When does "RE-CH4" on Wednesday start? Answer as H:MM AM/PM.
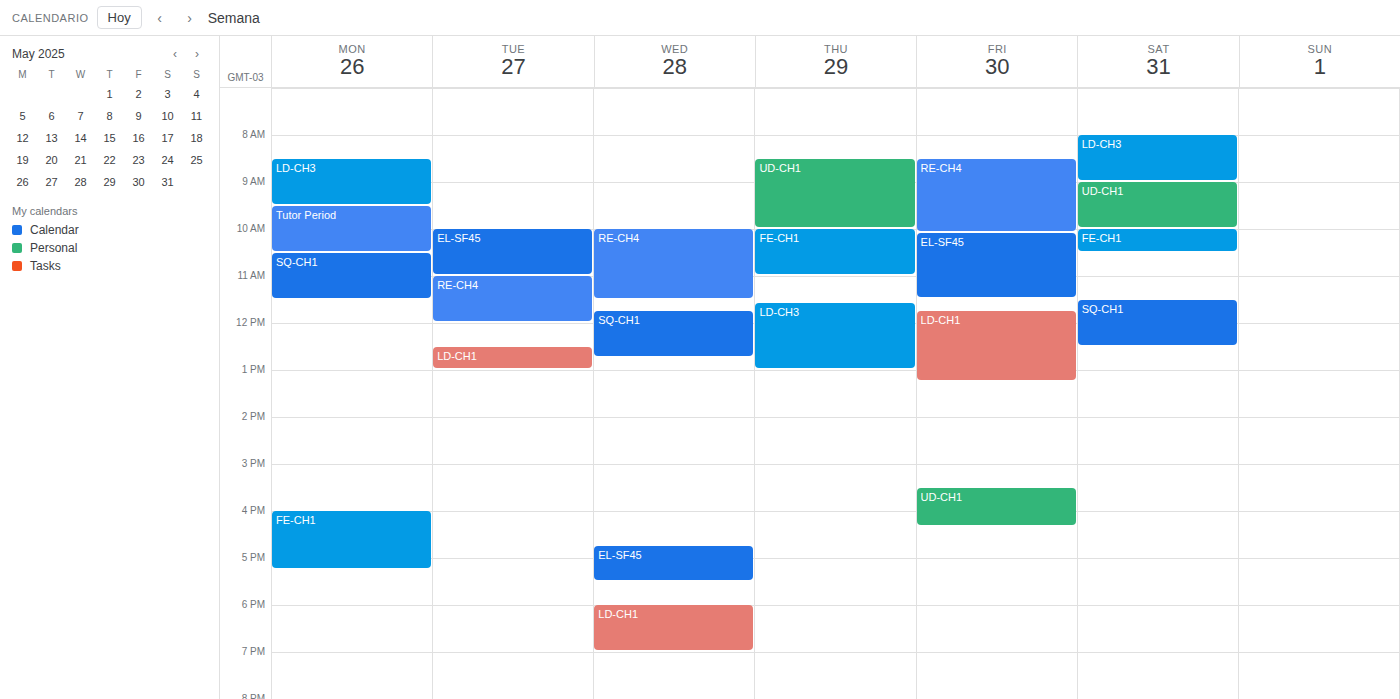
10:00 AM